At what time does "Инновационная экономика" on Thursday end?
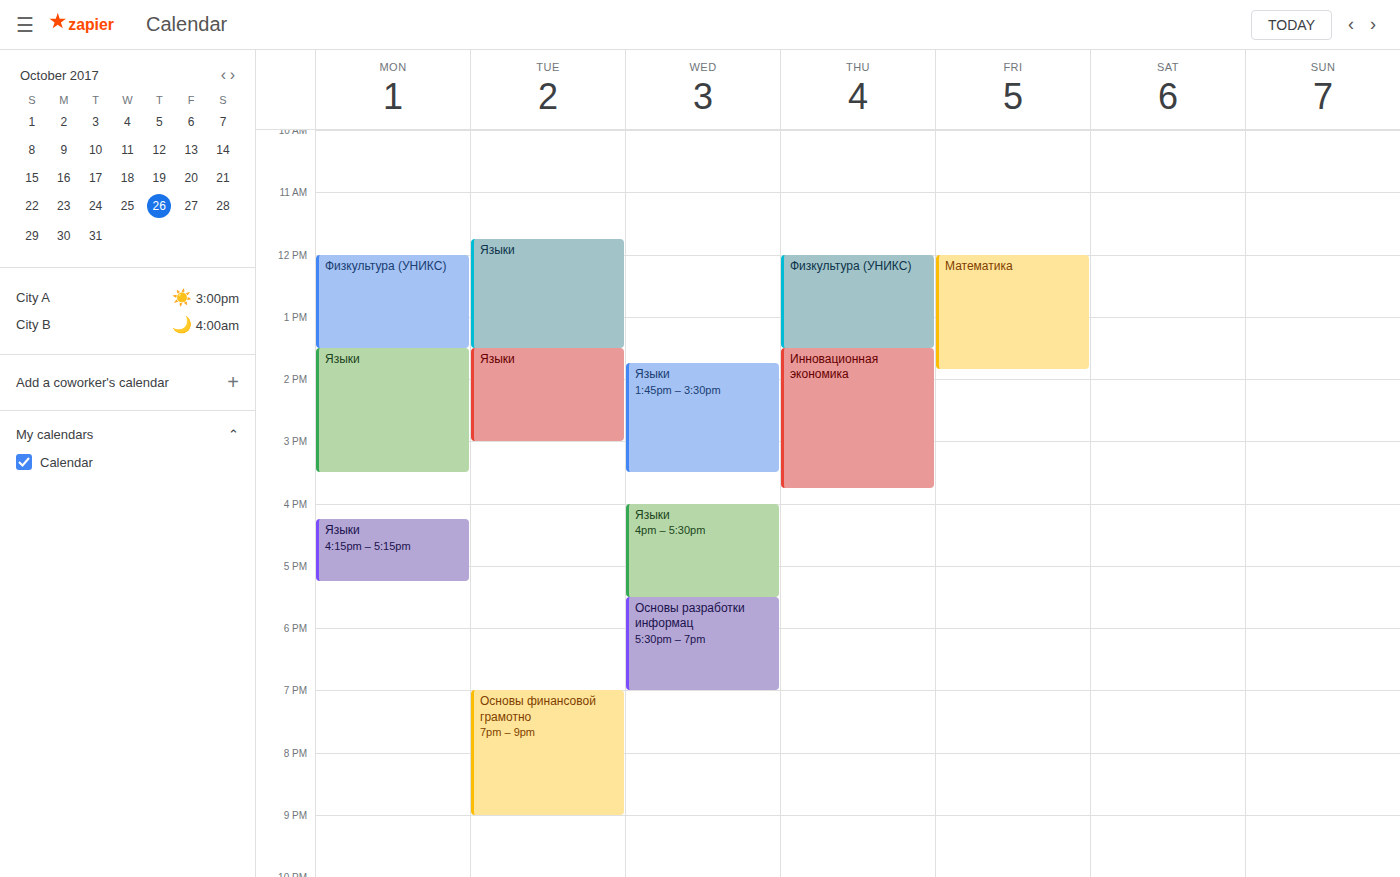
3:45 PM